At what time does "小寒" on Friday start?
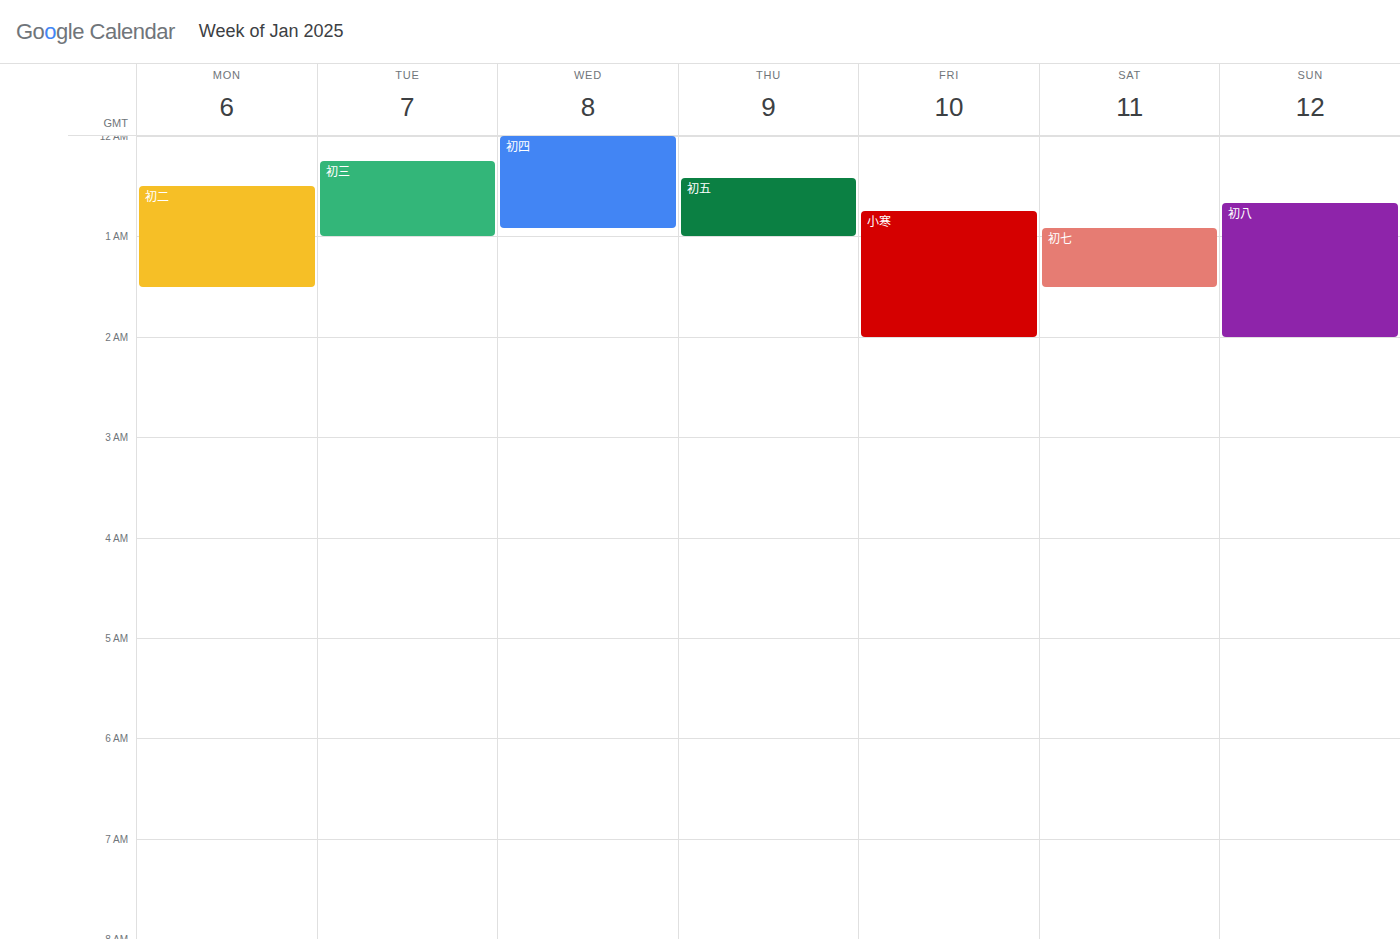
12:45 AM